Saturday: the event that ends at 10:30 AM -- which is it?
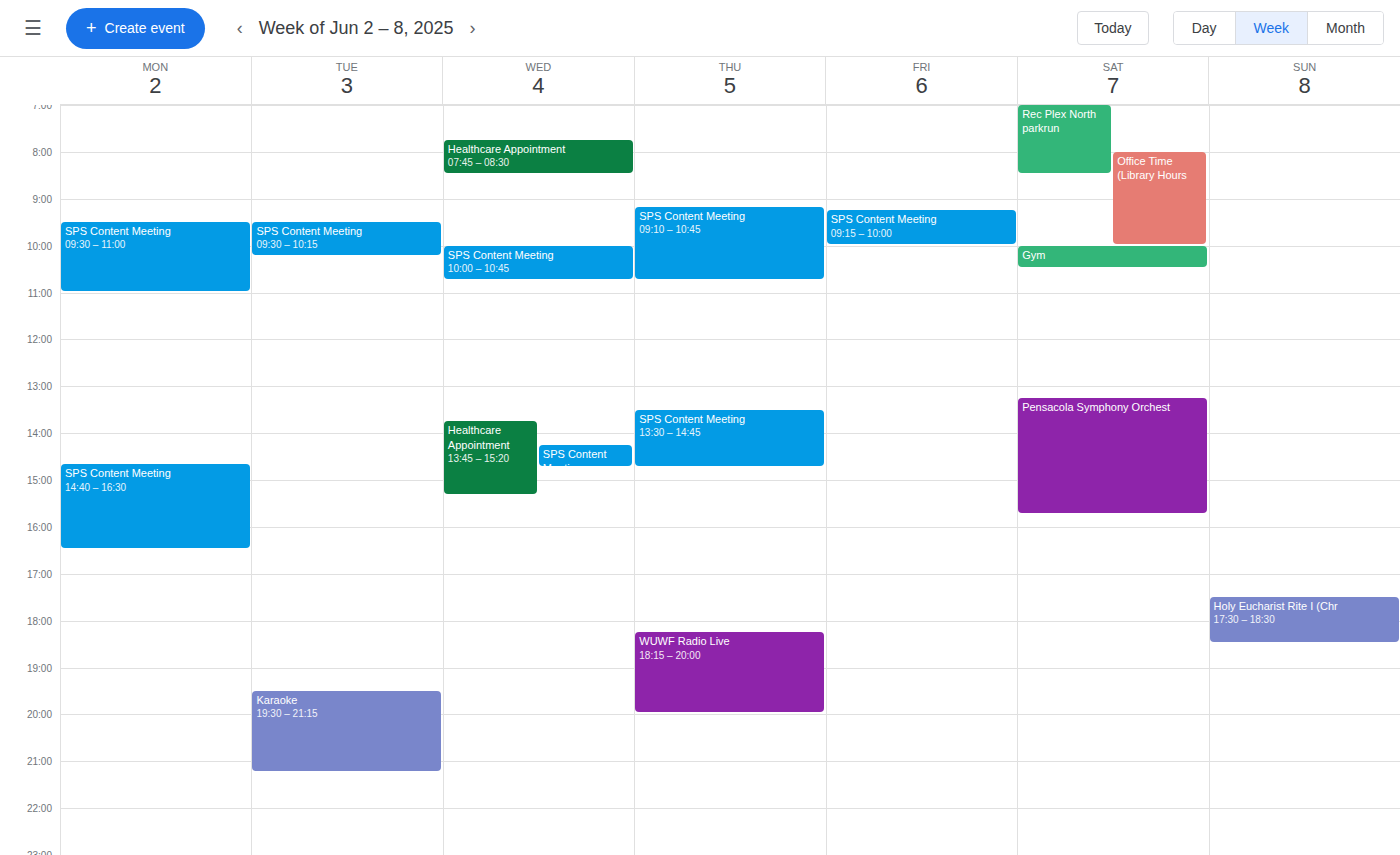
"Gym"